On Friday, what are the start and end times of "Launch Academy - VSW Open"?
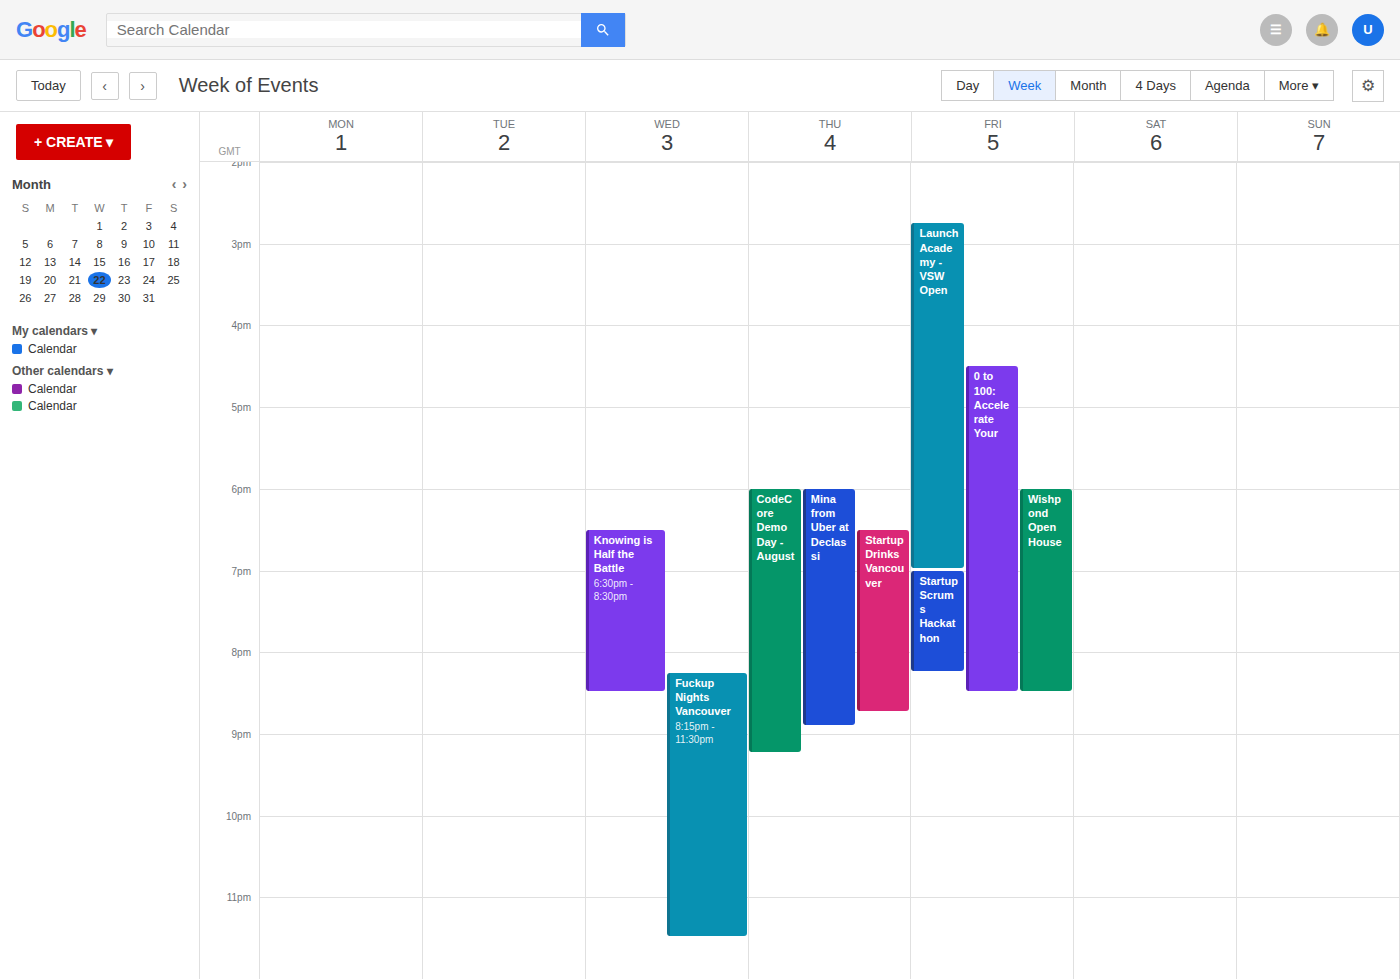
2:45 PM to 7:00 PM